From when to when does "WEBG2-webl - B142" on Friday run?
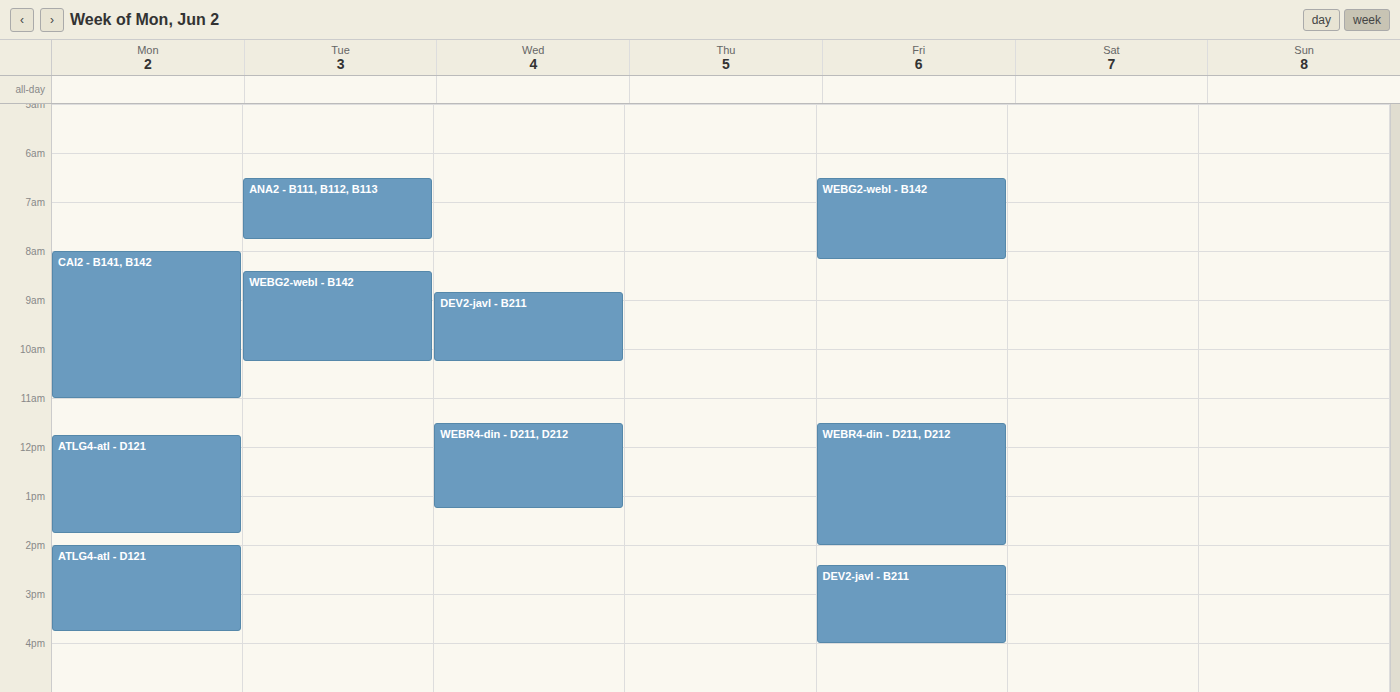
6:30 AM to 8:10 AM